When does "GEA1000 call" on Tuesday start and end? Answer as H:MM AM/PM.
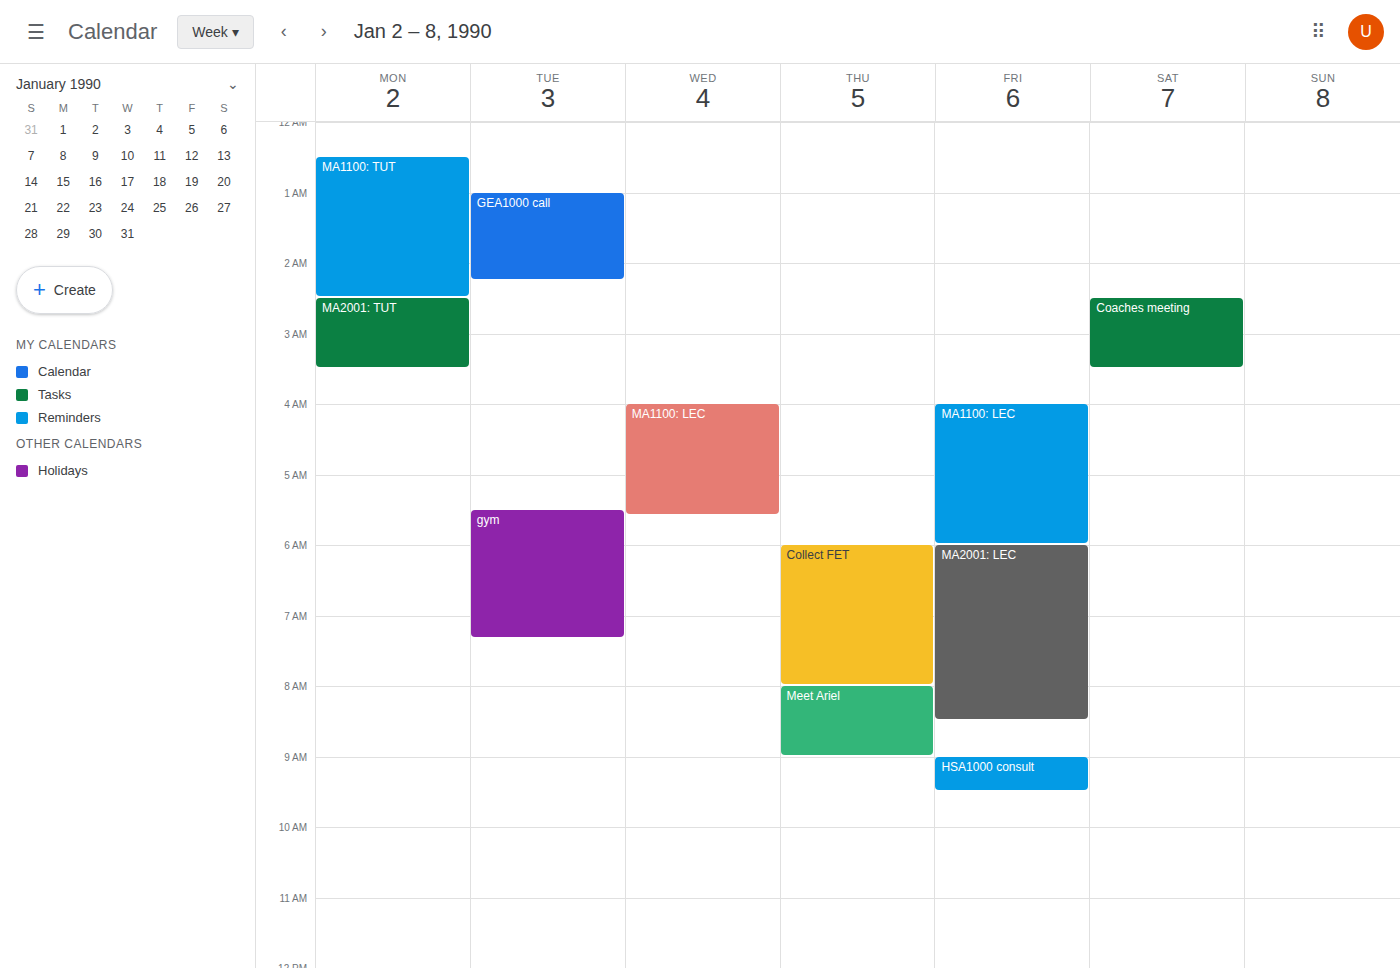
1:00 AM to 2:15 AM